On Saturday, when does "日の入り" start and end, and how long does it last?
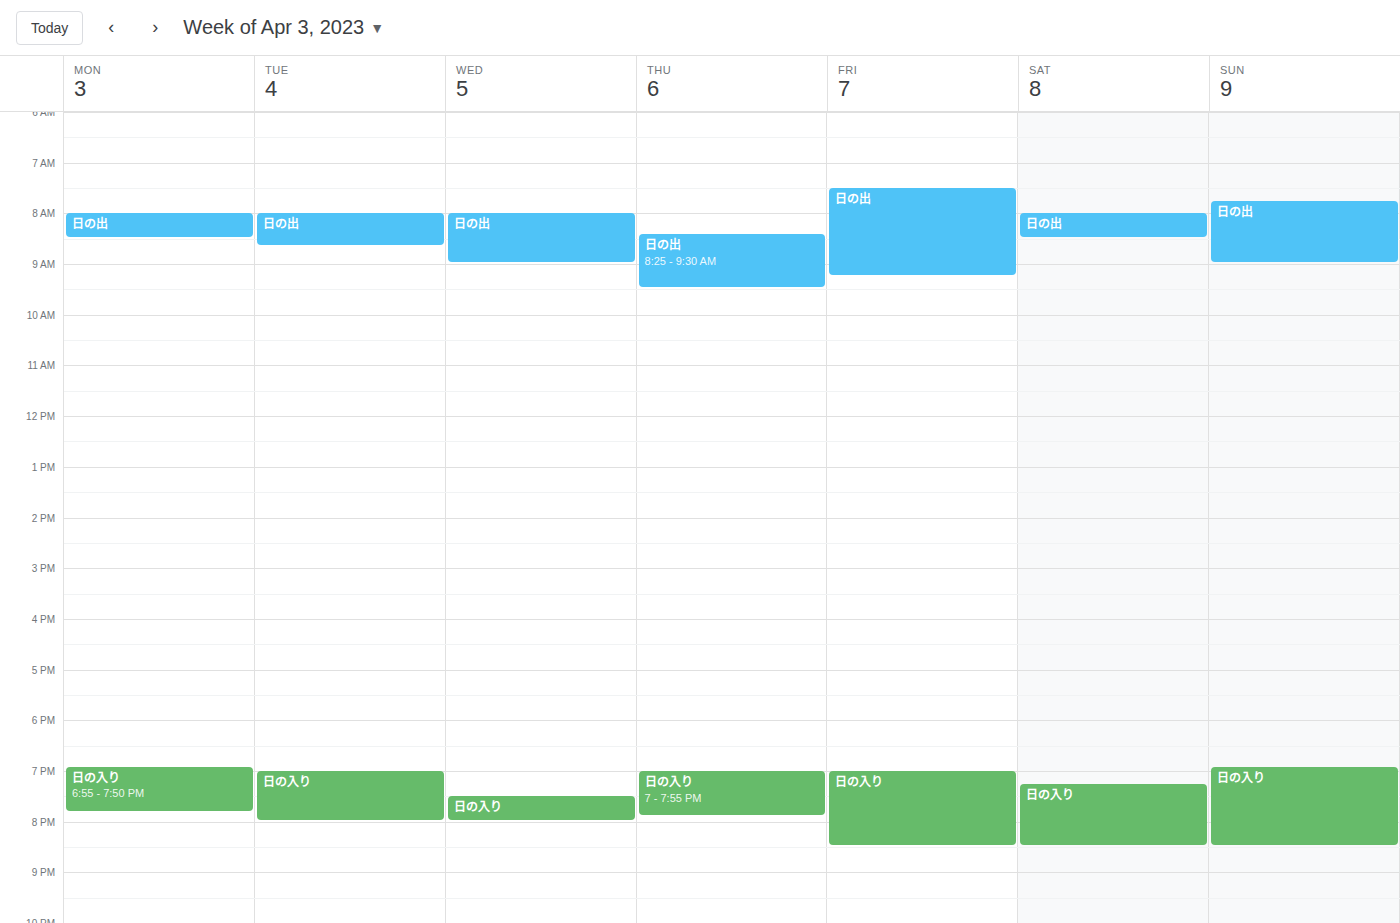
7:15 PM to 8:30 PM, 1 hour 15 minutes